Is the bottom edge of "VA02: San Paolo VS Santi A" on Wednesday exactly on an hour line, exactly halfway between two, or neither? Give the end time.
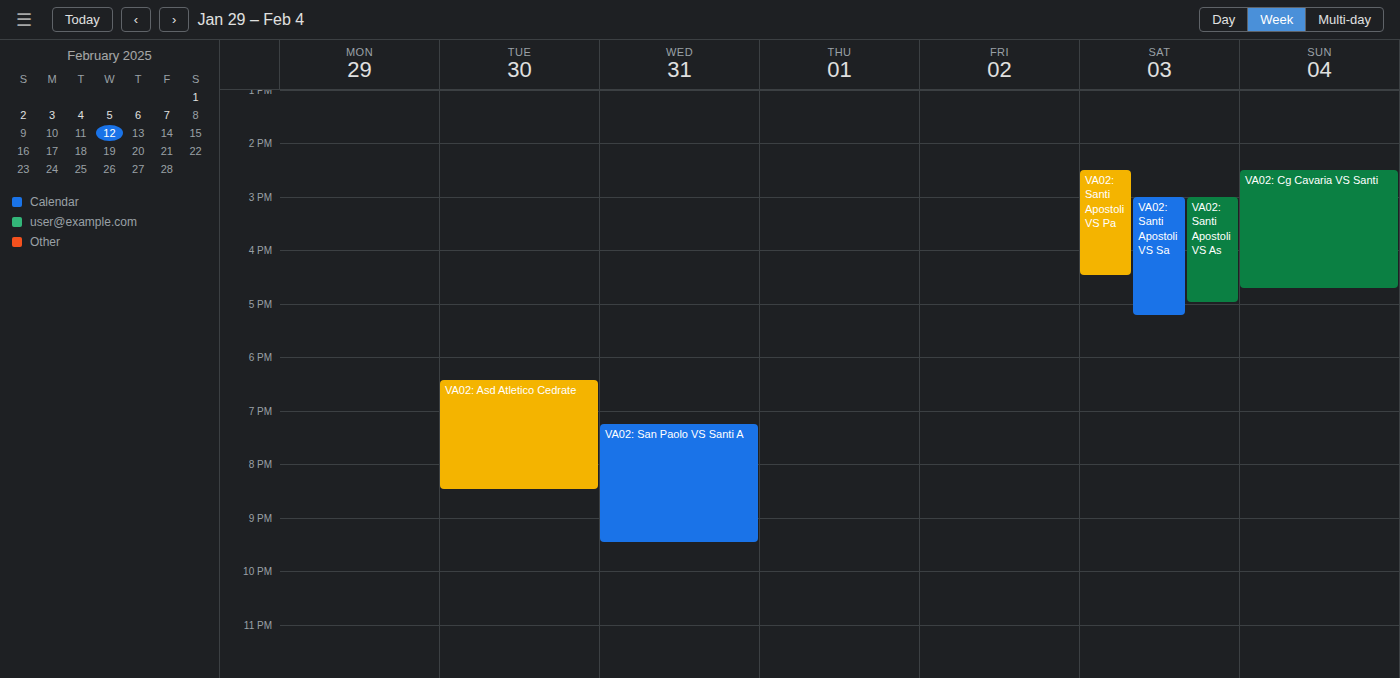
9:30 PM -- halfway between the 9 PM and 10 PM lines.